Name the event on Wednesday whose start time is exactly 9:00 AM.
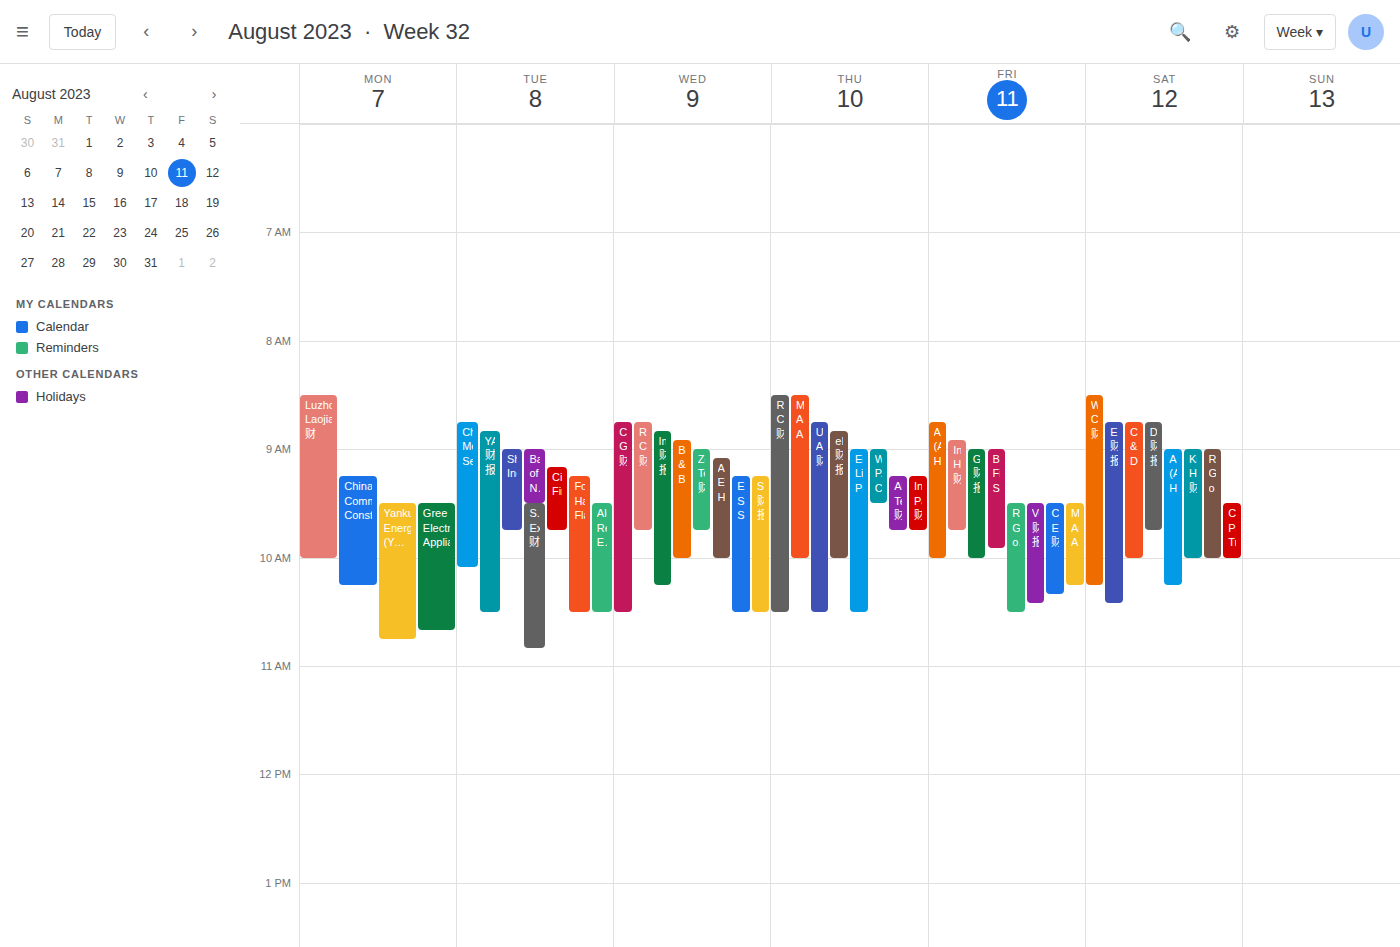
"Zebra Technologies(ZBRA)财报"